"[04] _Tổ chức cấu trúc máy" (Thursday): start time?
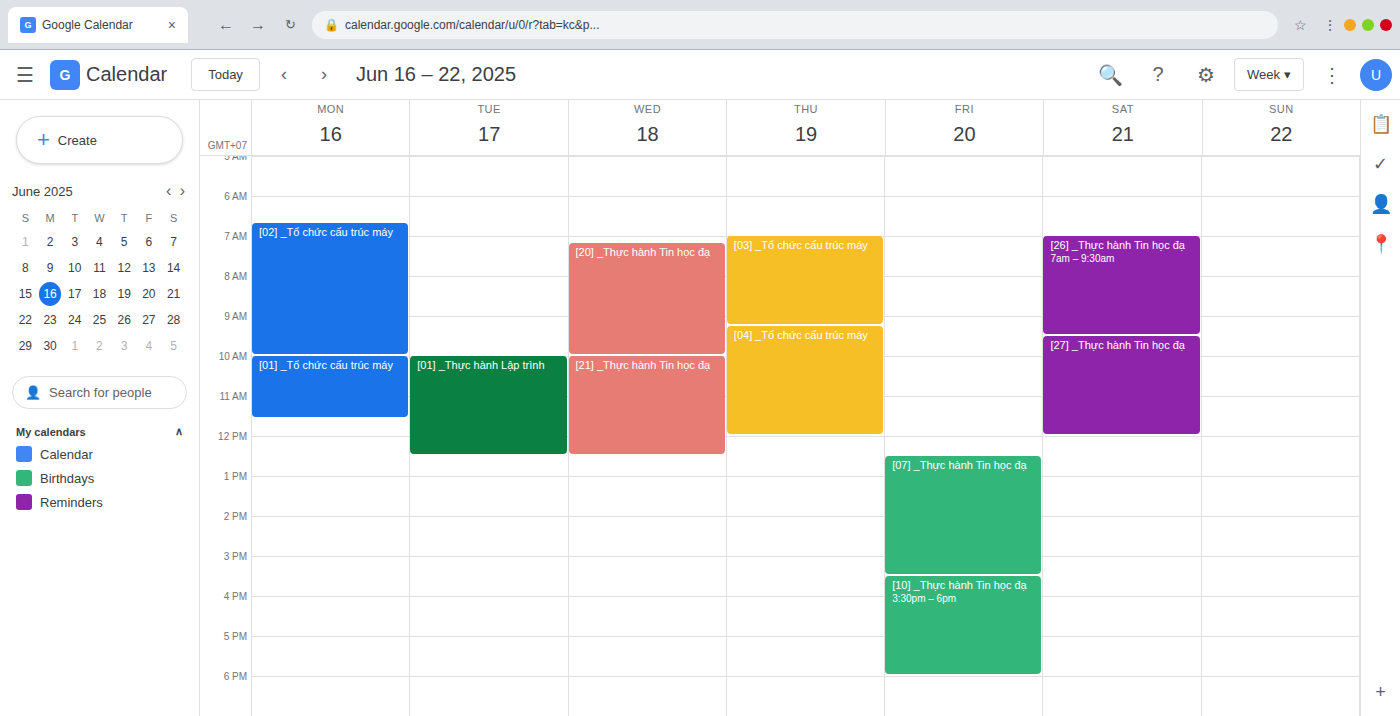
9:15 AM